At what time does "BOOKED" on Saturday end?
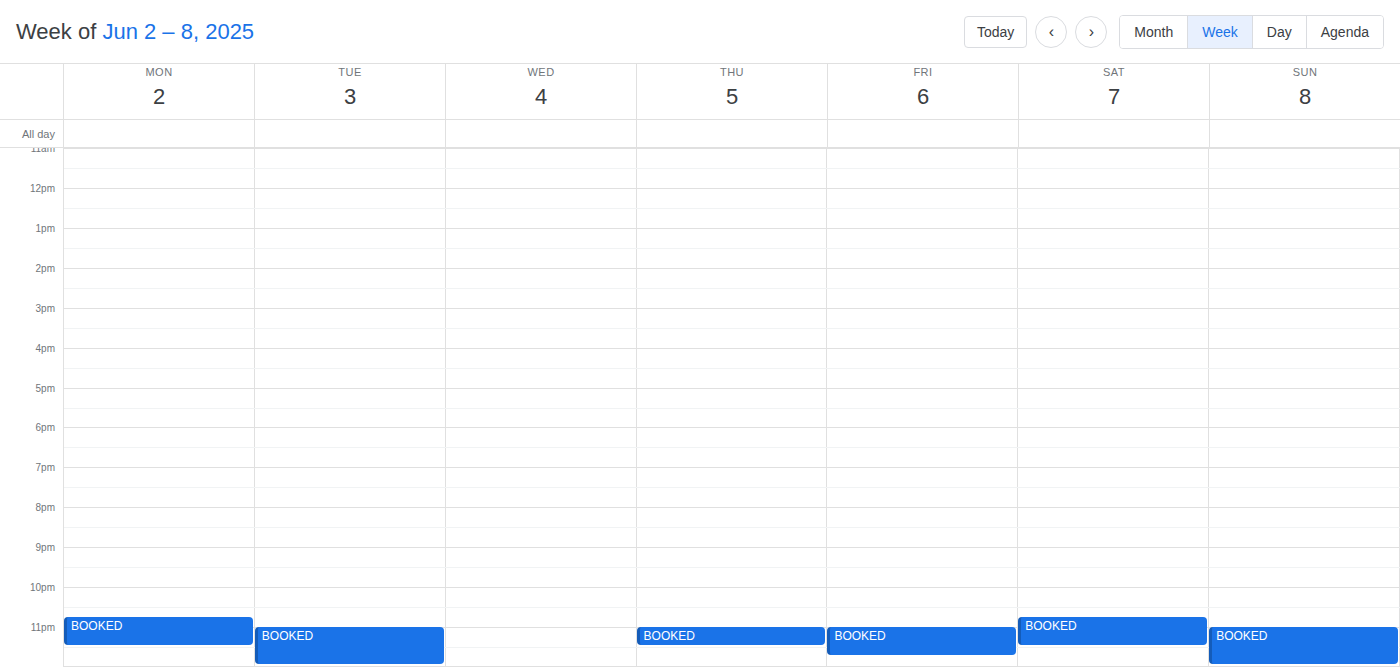
11:30 PM